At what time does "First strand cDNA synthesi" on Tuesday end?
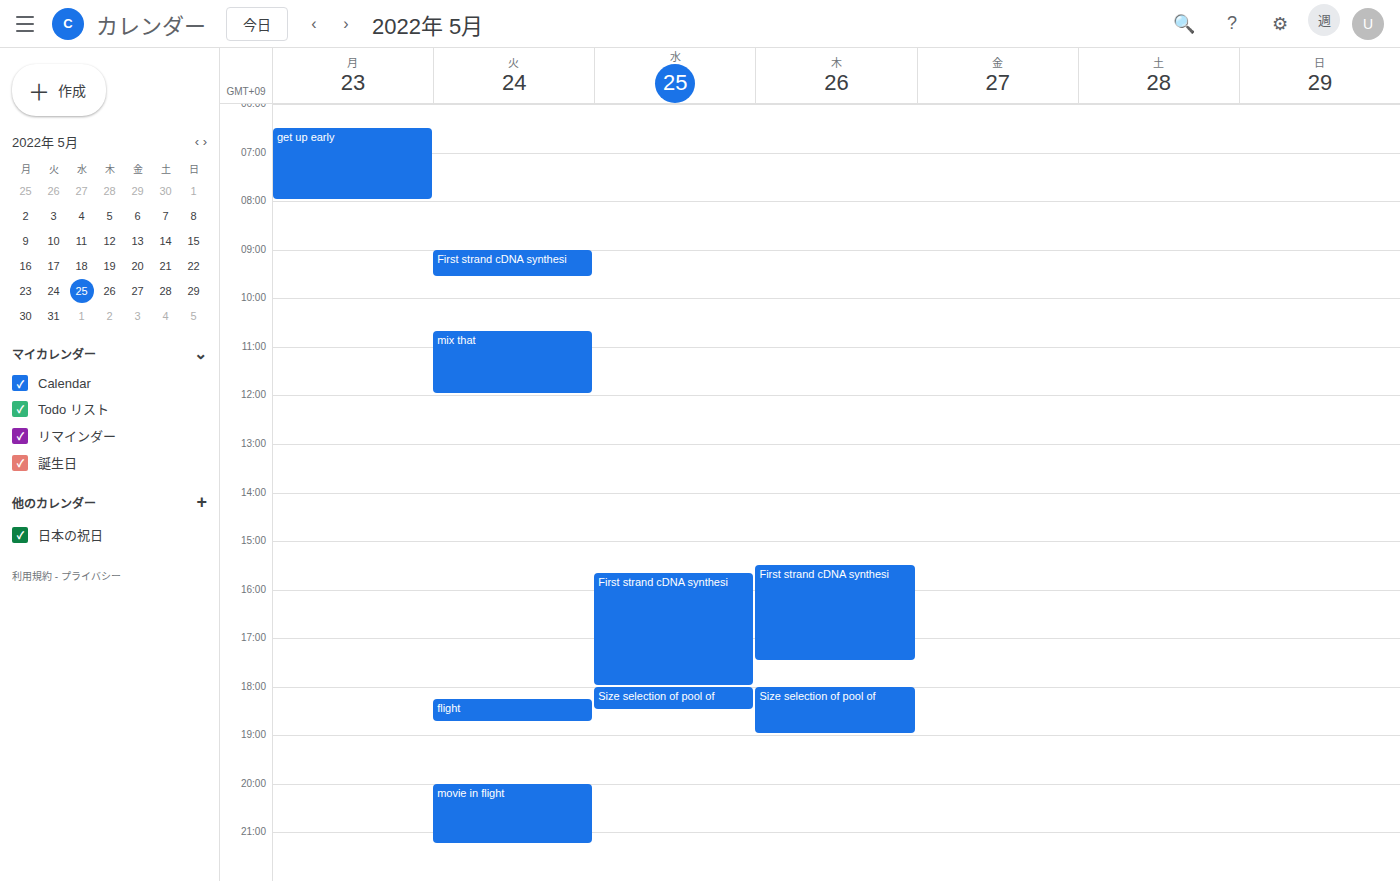
9:35 AM